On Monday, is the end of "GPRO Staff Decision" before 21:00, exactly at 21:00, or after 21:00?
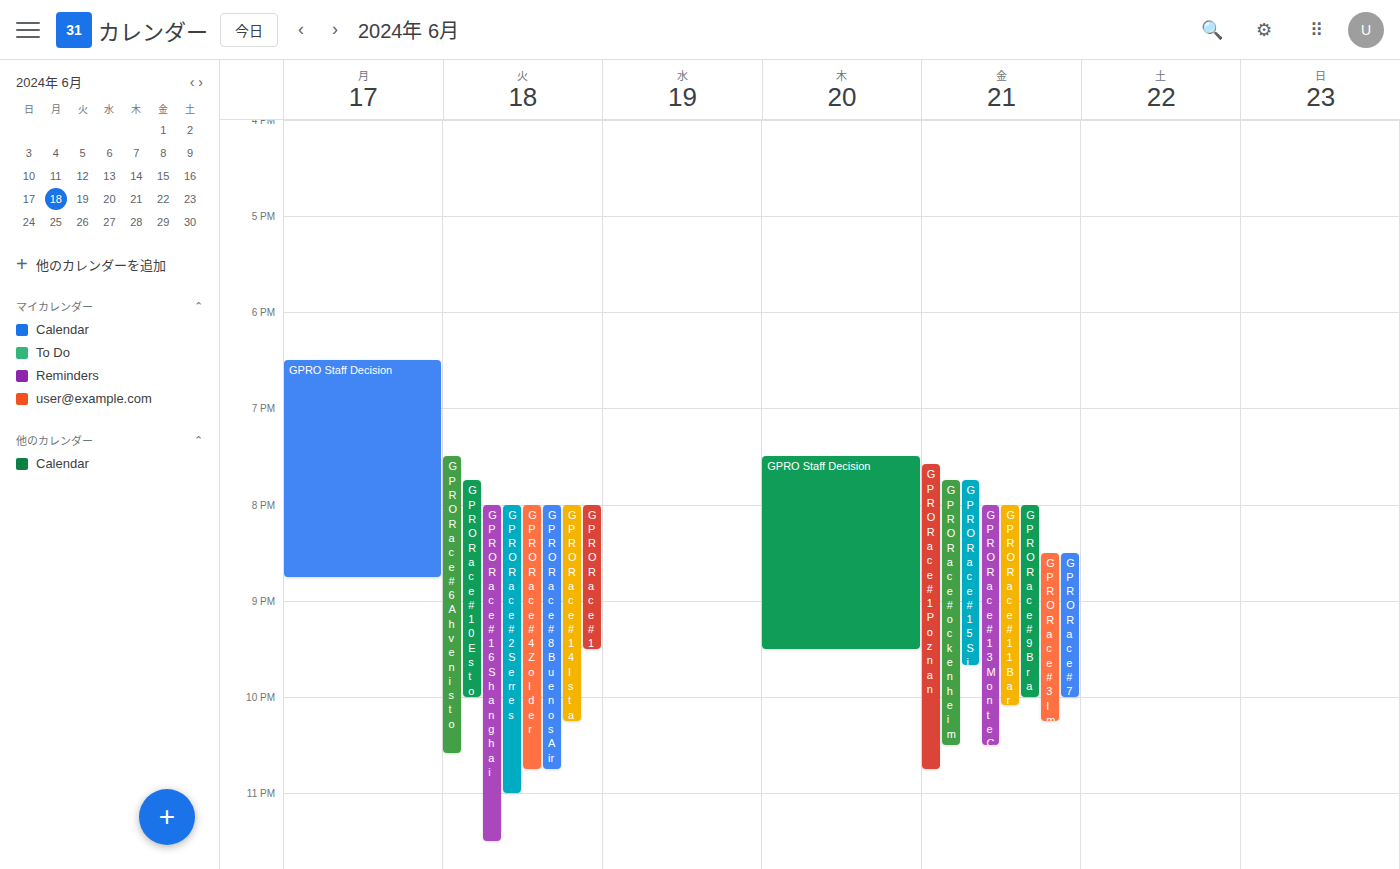
20:45 -- before 21:00, 15 minutes above the 21:00 line.